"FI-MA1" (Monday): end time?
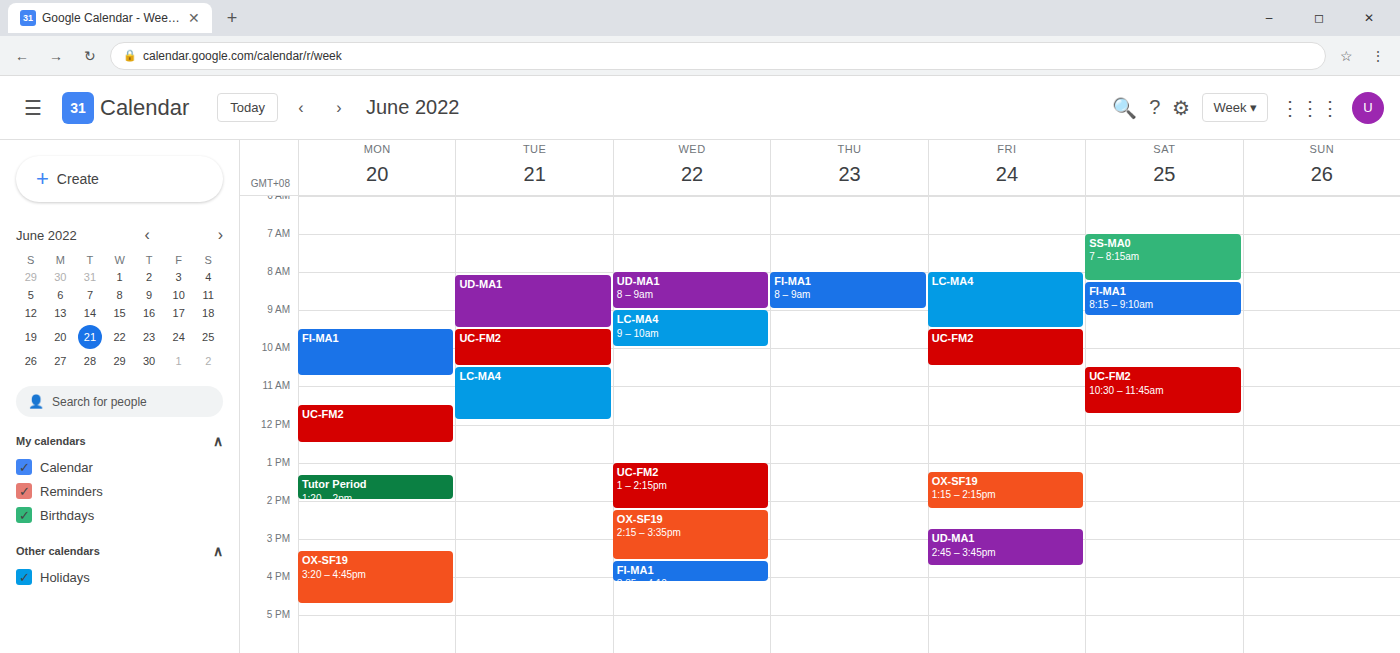
10:45